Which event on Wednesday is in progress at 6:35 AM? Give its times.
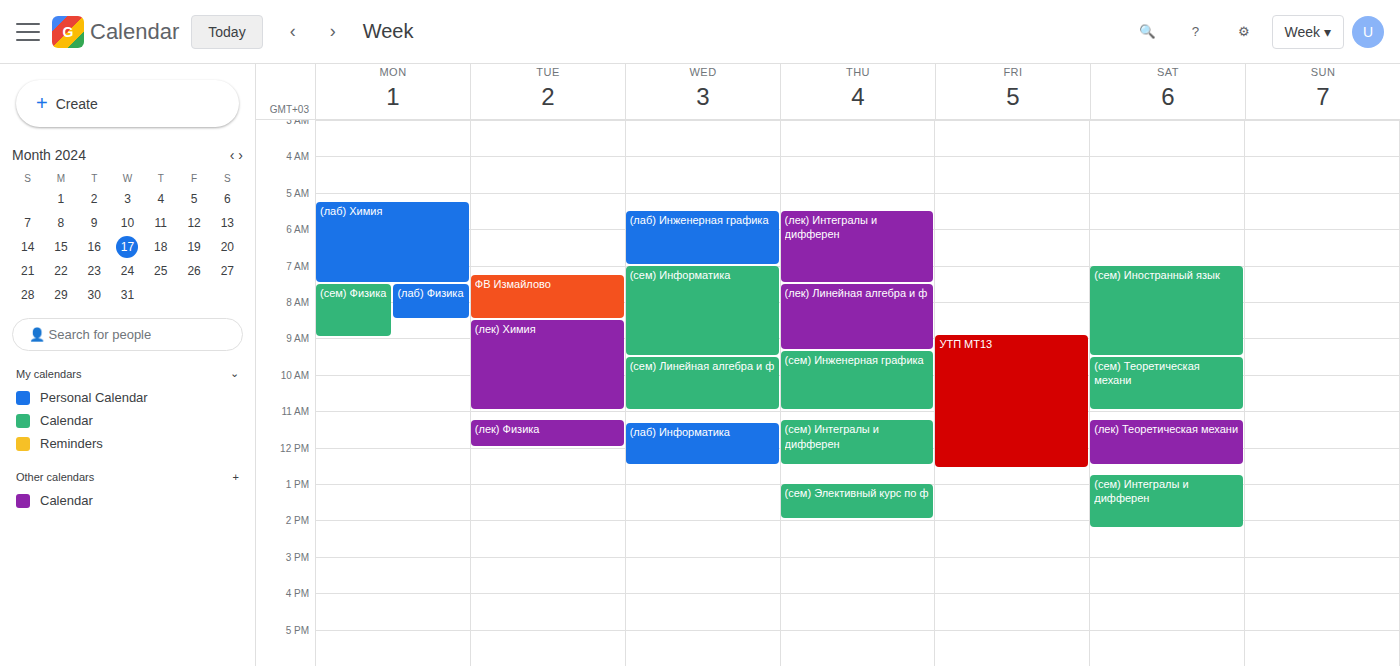
"(лаб) Инженерная графика", 5:30 AM to 7:00 AM